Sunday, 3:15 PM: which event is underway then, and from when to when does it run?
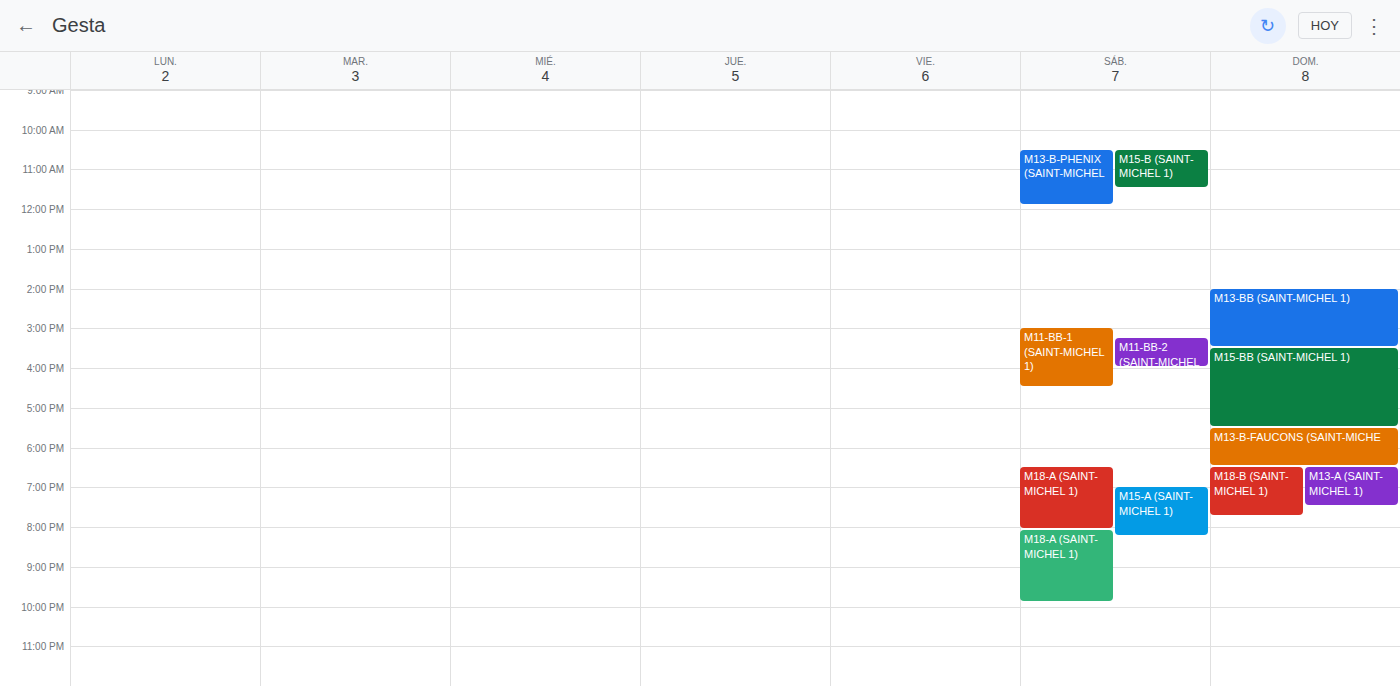
"M13-BB (SAINT-MICHEL 1)", 2:00 PM to 3:30 PM